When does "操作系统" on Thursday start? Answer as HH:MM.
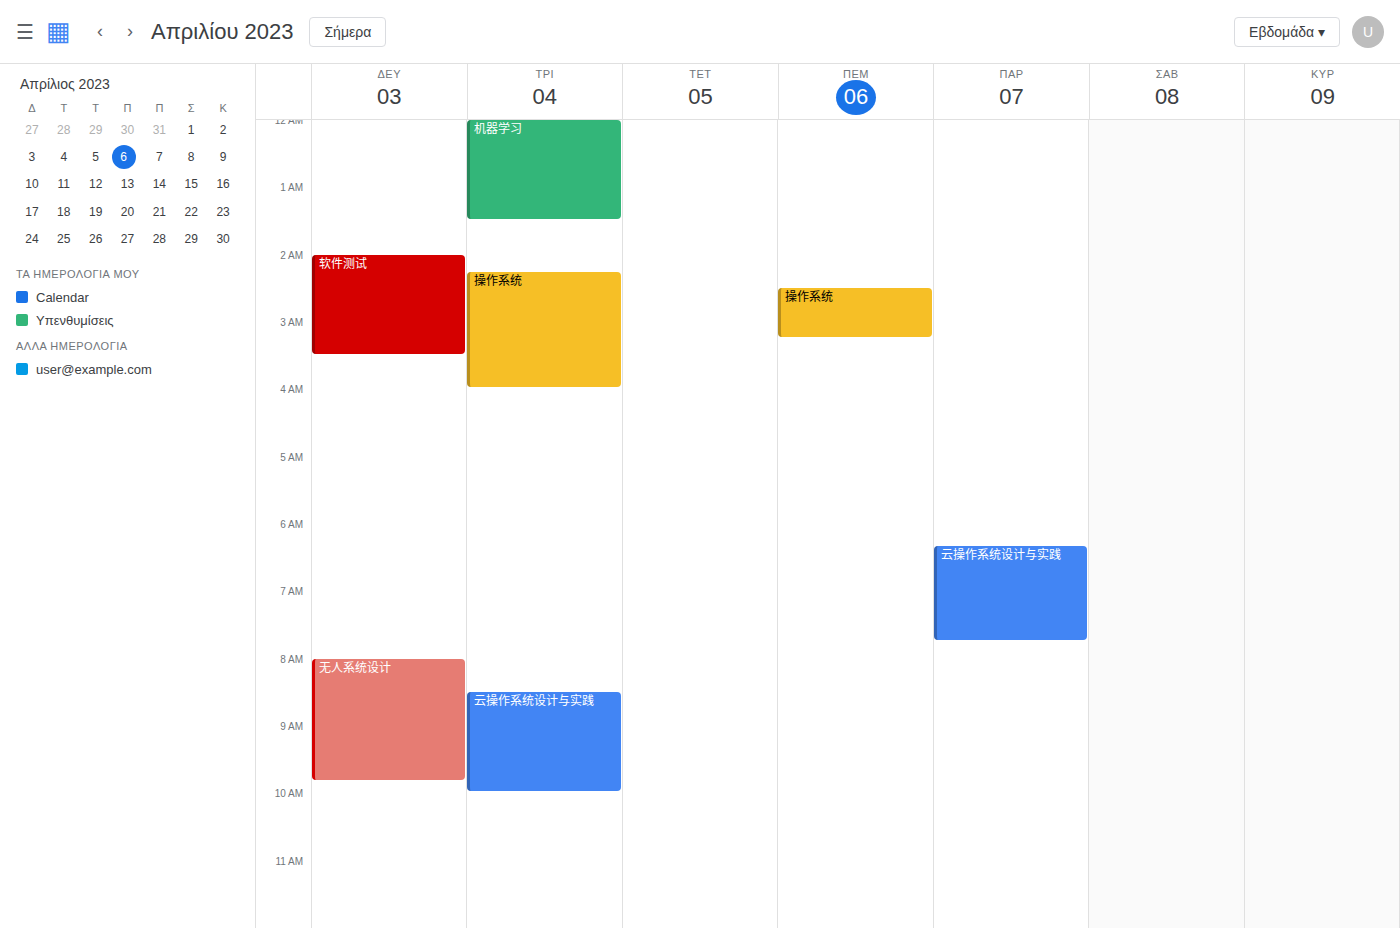
02:30